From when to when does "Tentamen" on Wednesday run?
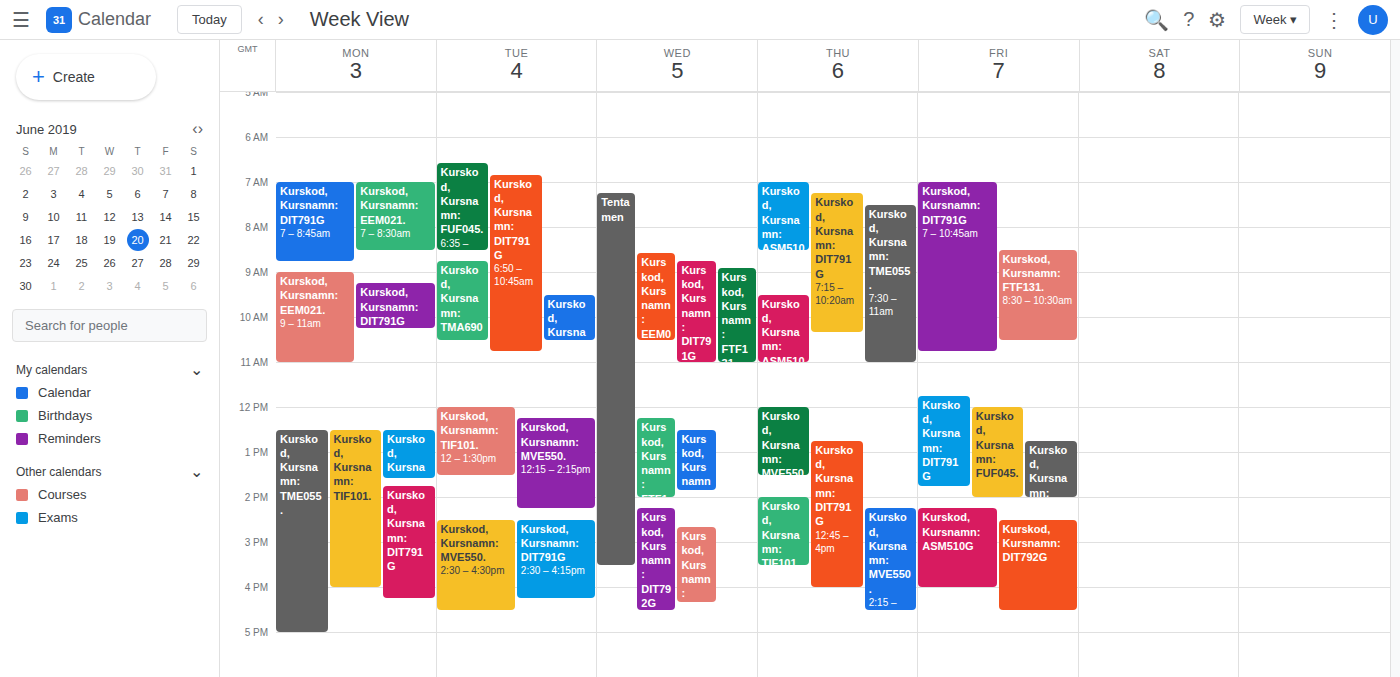
7:15 AM to 3:30 PM